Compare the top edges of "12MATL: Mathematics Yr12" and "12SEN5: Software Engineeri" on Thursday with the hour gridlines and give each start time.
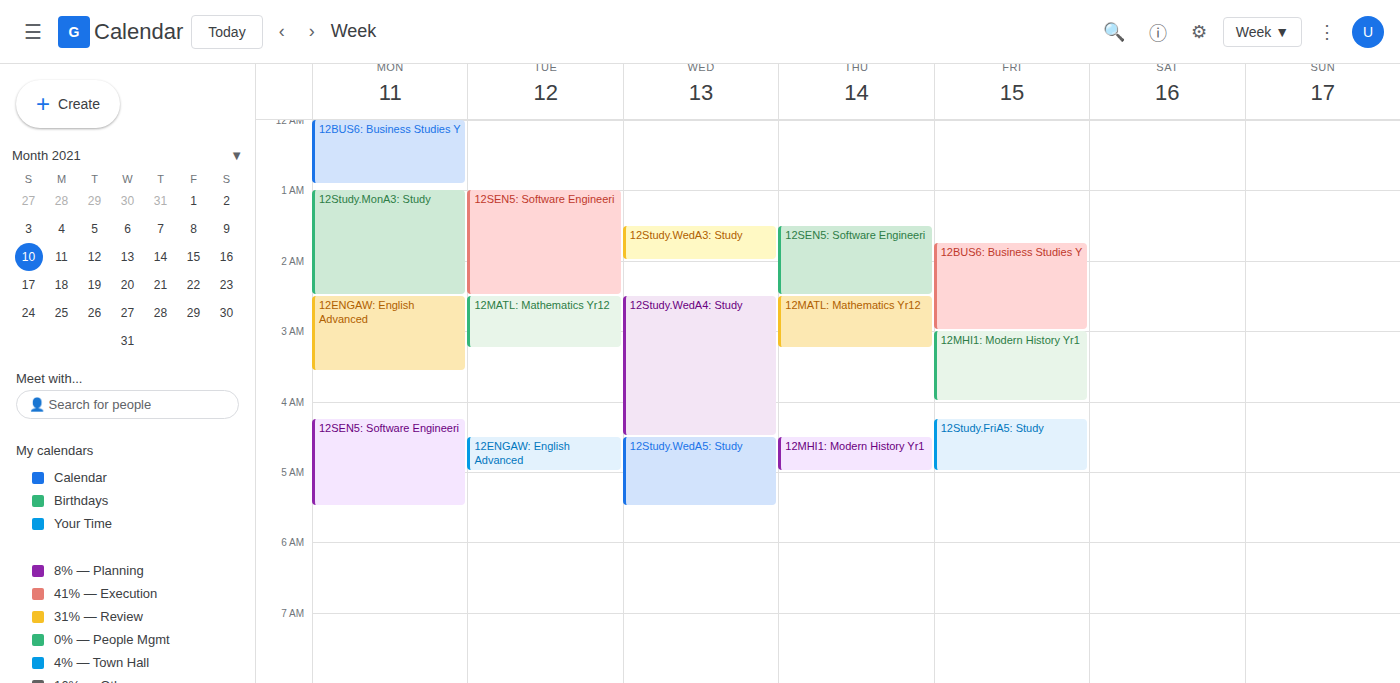
"12MATL: Mathematics Yr12": 2:30 AM, halfway between the 2 AM and 3 AM lines. "12SEN5: Software Engineeri": 1:30 AM, halfway between the 1 AM and 2 AM lines.